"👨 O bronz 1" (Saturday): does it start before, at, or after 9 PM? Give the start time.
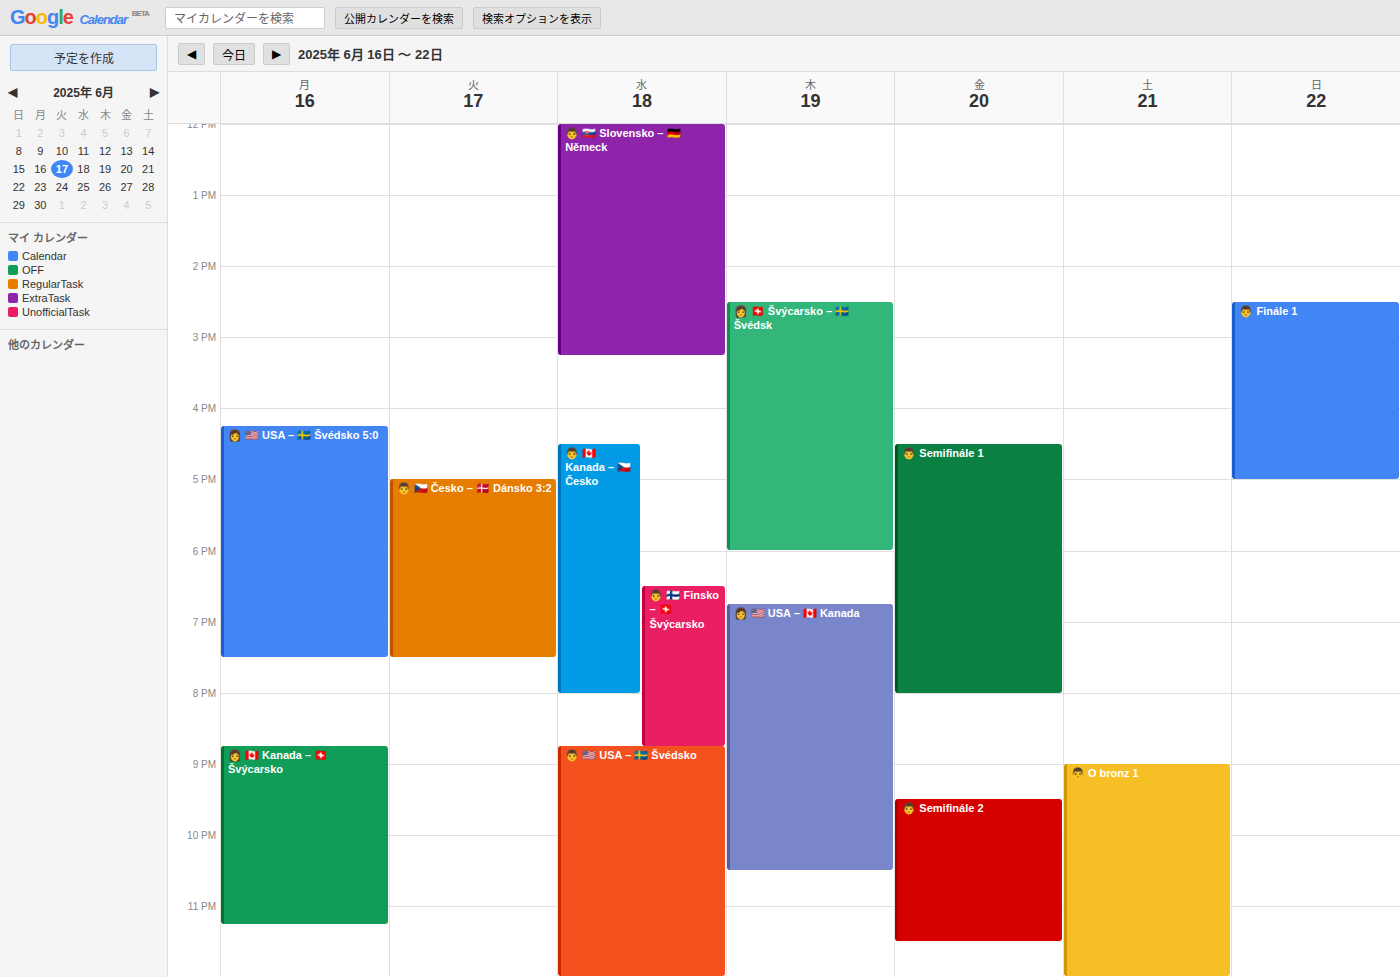
9:00 PM -- exactly at 9 PM, on the 9 PM line.